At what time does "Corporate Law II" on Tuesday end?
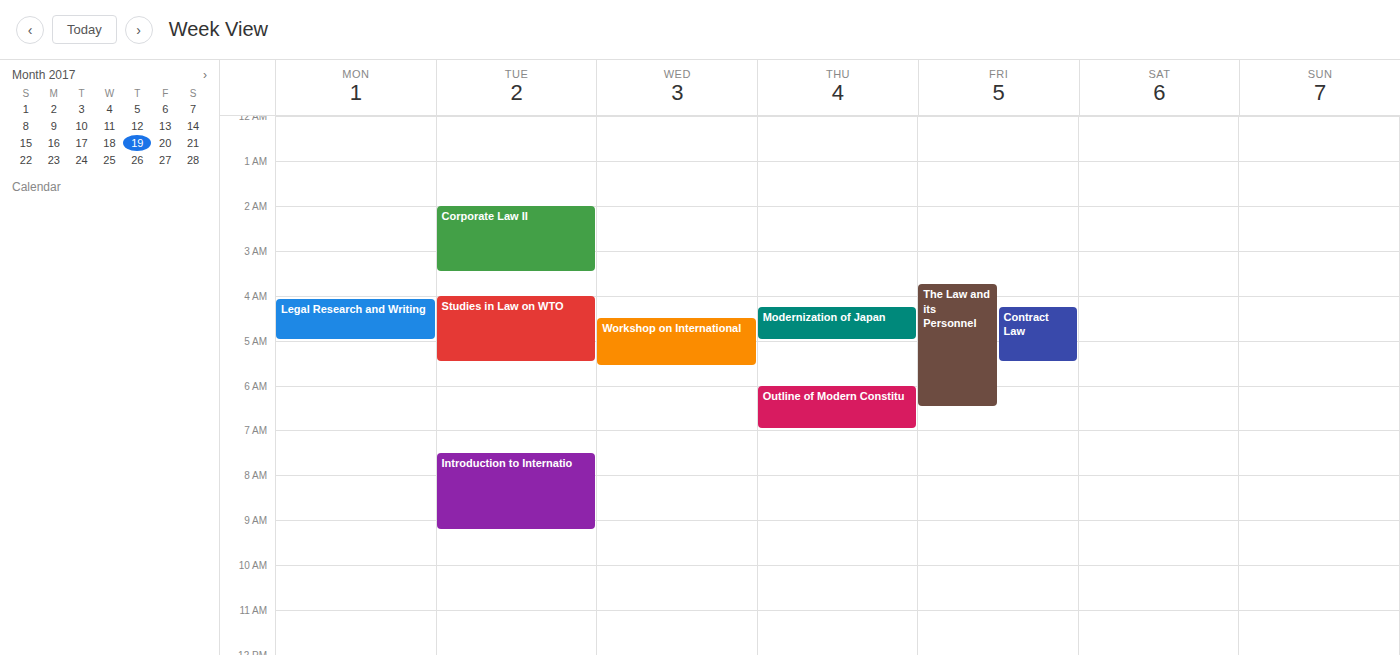
3:30 AM